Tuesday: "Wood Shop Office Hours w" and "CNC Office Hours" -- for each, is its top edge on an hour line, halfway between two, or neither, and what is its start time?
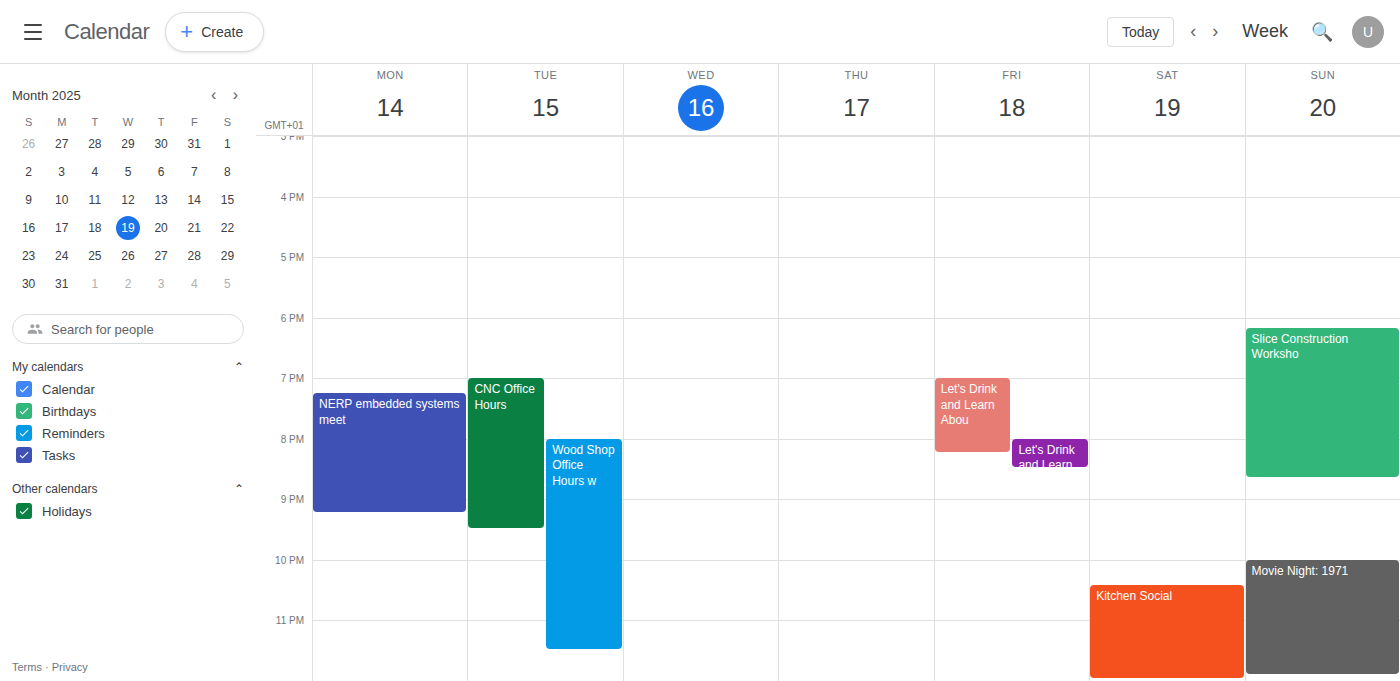
"Wood Shop Office Hours w": 8:00 PM, exactly on the 8 PM line. "CNC Office Hours": 7:00 PM, exactly on the 7 PM line.